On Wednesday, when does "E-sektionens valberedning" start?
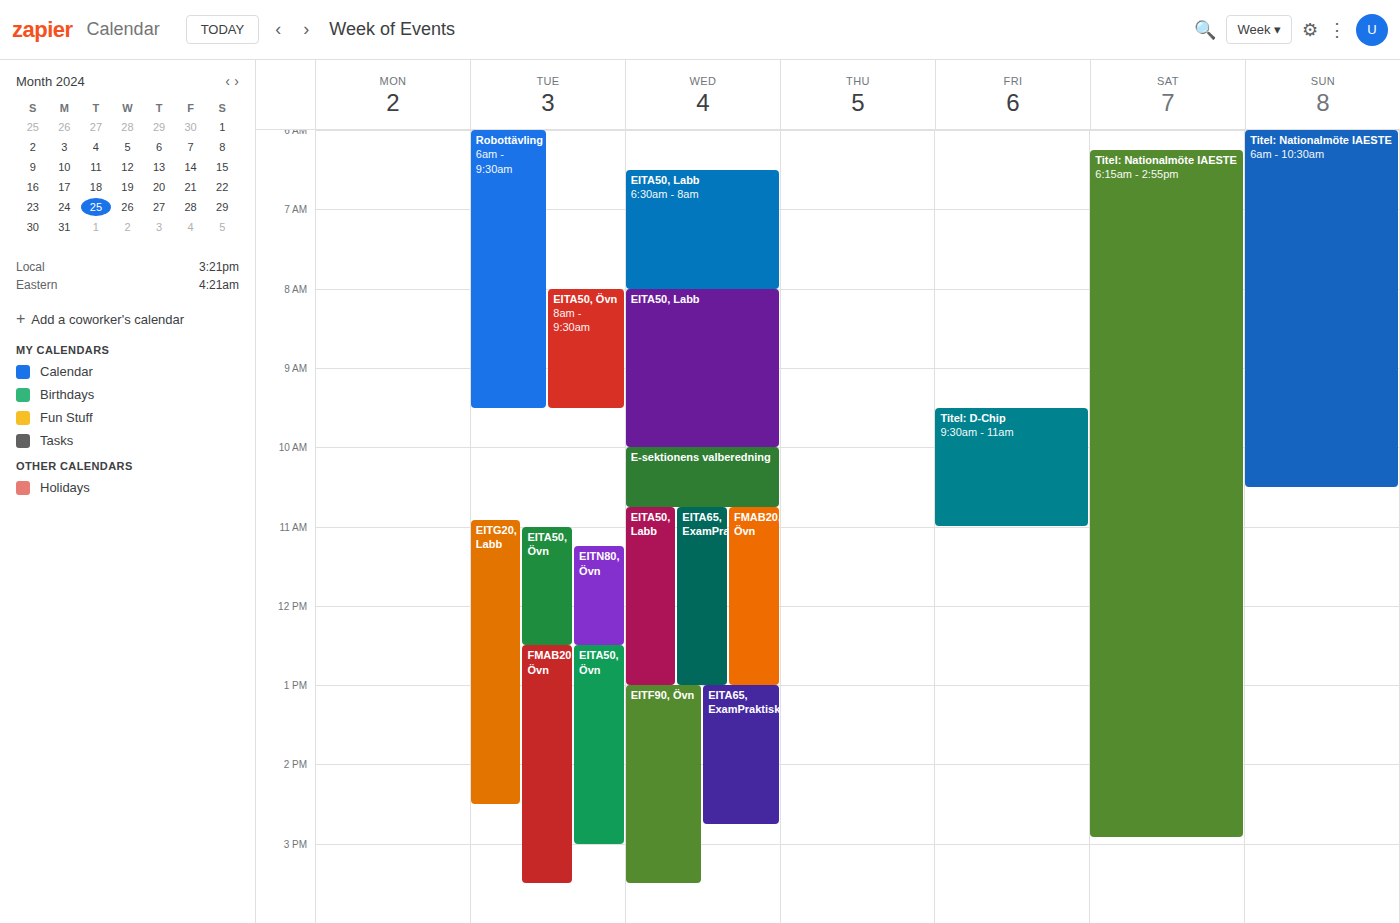
10:00 AM